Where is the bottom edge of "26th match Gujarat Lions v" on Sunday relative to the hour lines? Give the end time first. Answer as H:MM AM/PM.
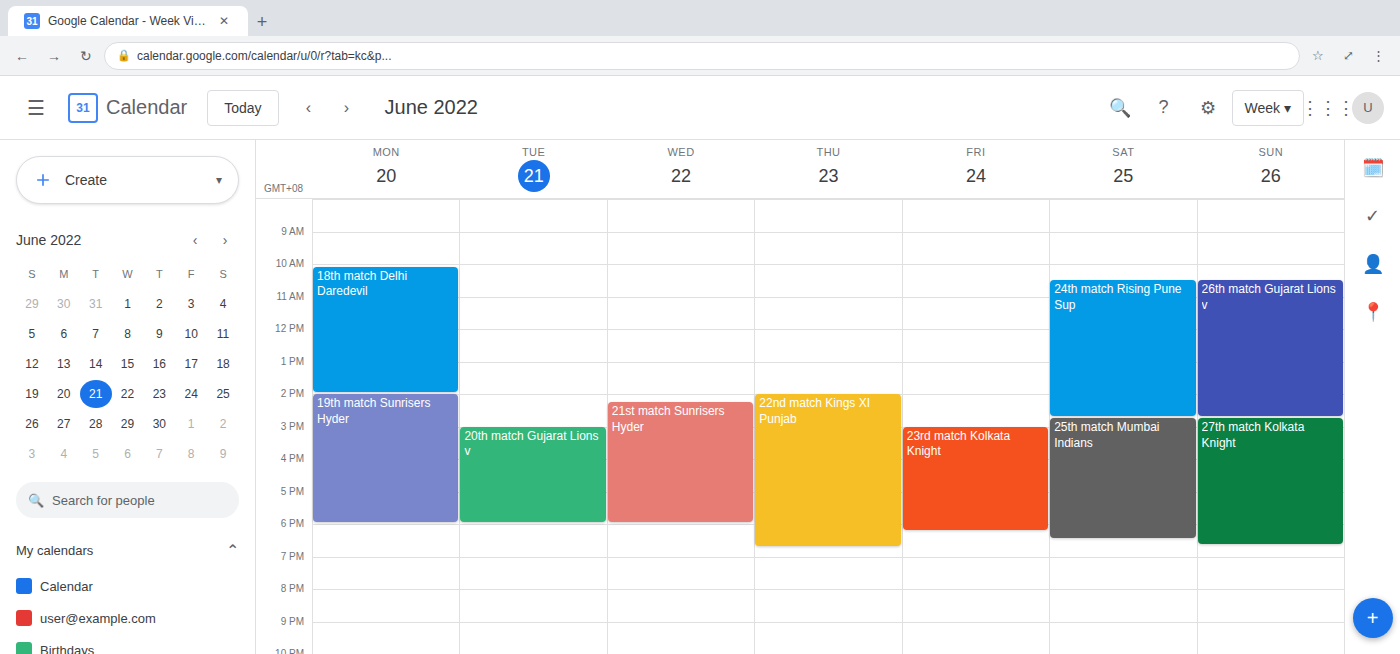
2:45 PM -- neither: three quarters of the way from the 2 PM line to the 3 PM line.